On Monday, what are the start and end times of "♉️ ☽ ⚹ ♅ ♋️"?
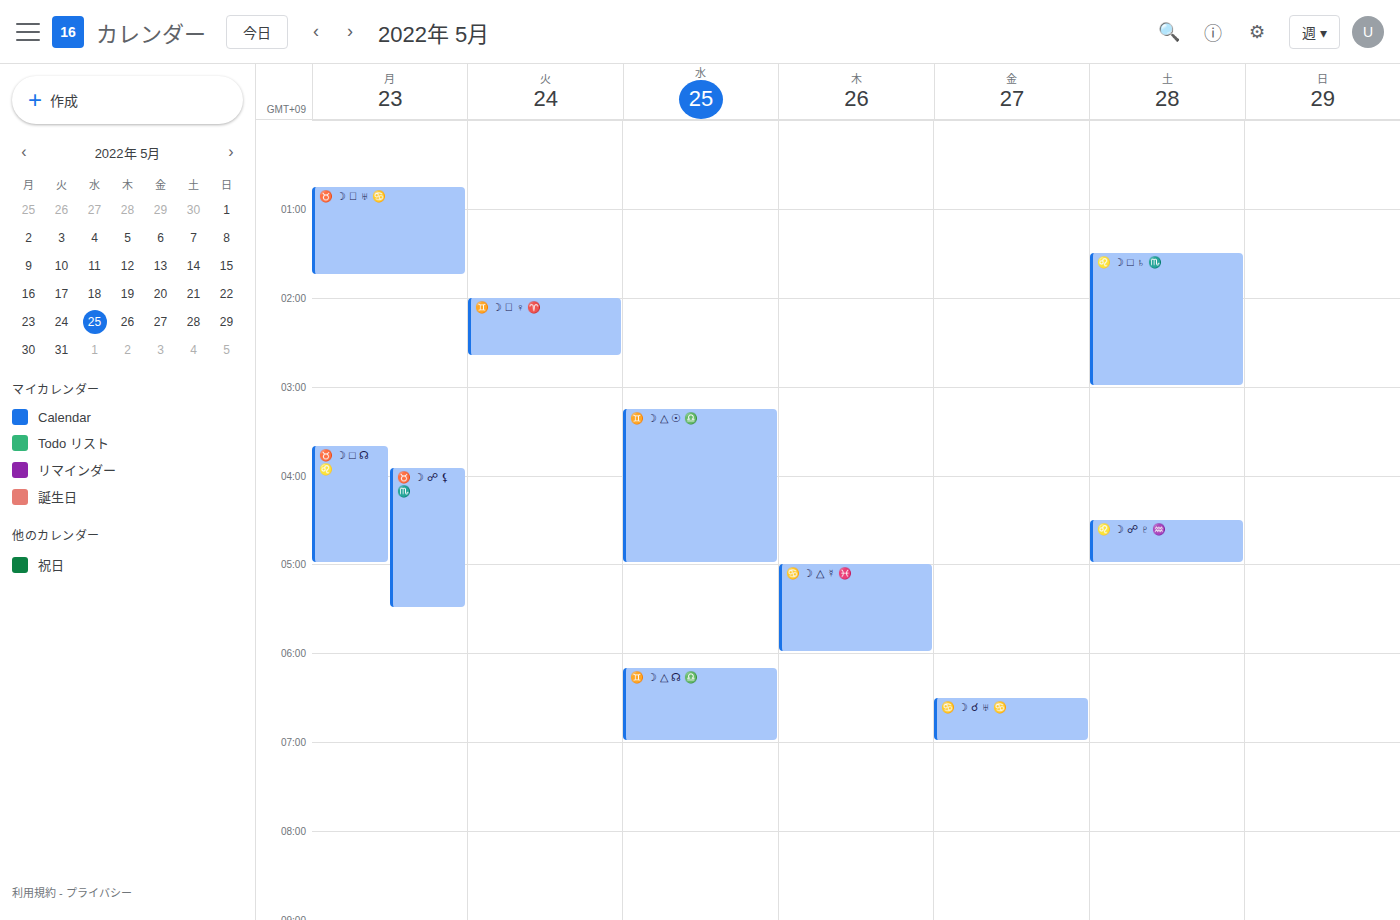
12:45 AM to 1:45 AM